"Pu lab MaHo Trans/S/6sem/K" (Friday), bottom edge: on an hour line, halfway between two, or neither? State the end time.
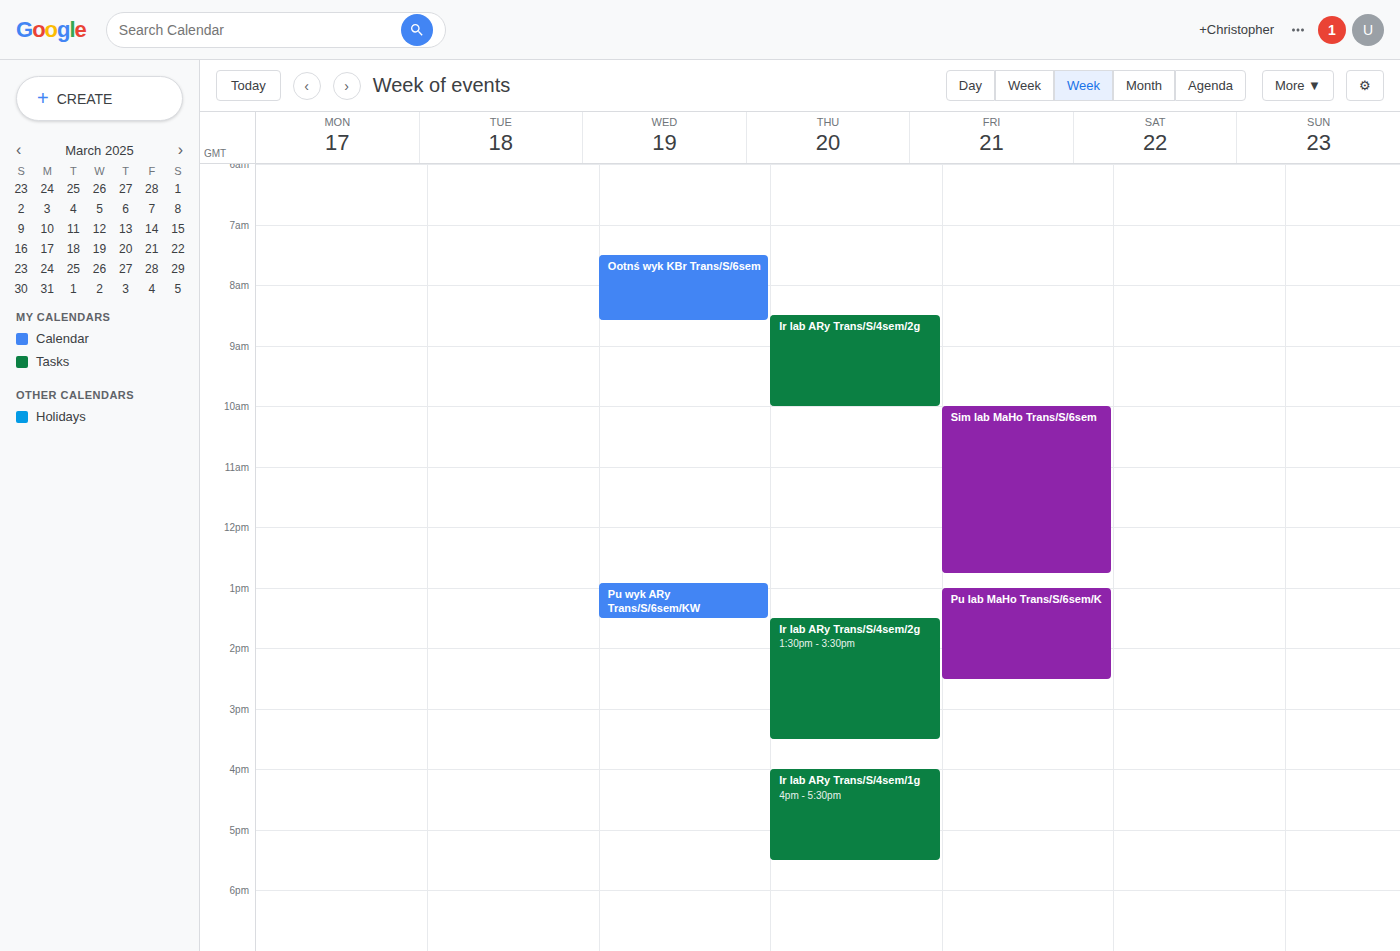
2:30 PM -- halfway between the 2 PM and 3 PM lines.